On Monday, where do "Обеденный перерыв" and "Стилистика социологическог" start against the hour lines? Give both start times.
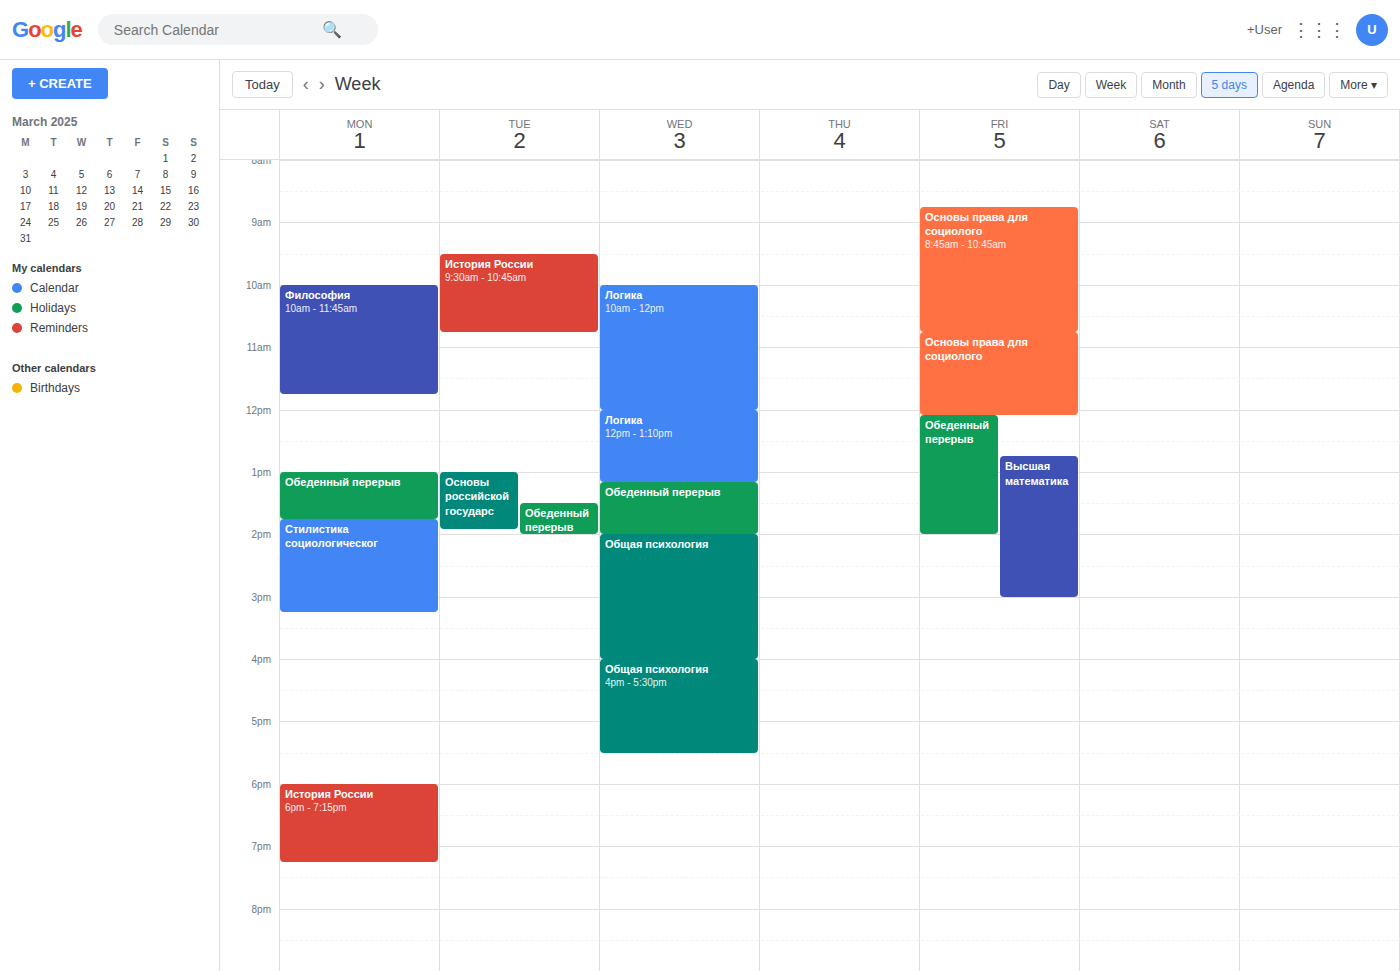
"Обеденный перерыв": 13:00, exactly on the 13:00 line. "Стилистика социологическог": 13:45, neither: three quarters of the way from the 13:00 line to the 14:00 line.